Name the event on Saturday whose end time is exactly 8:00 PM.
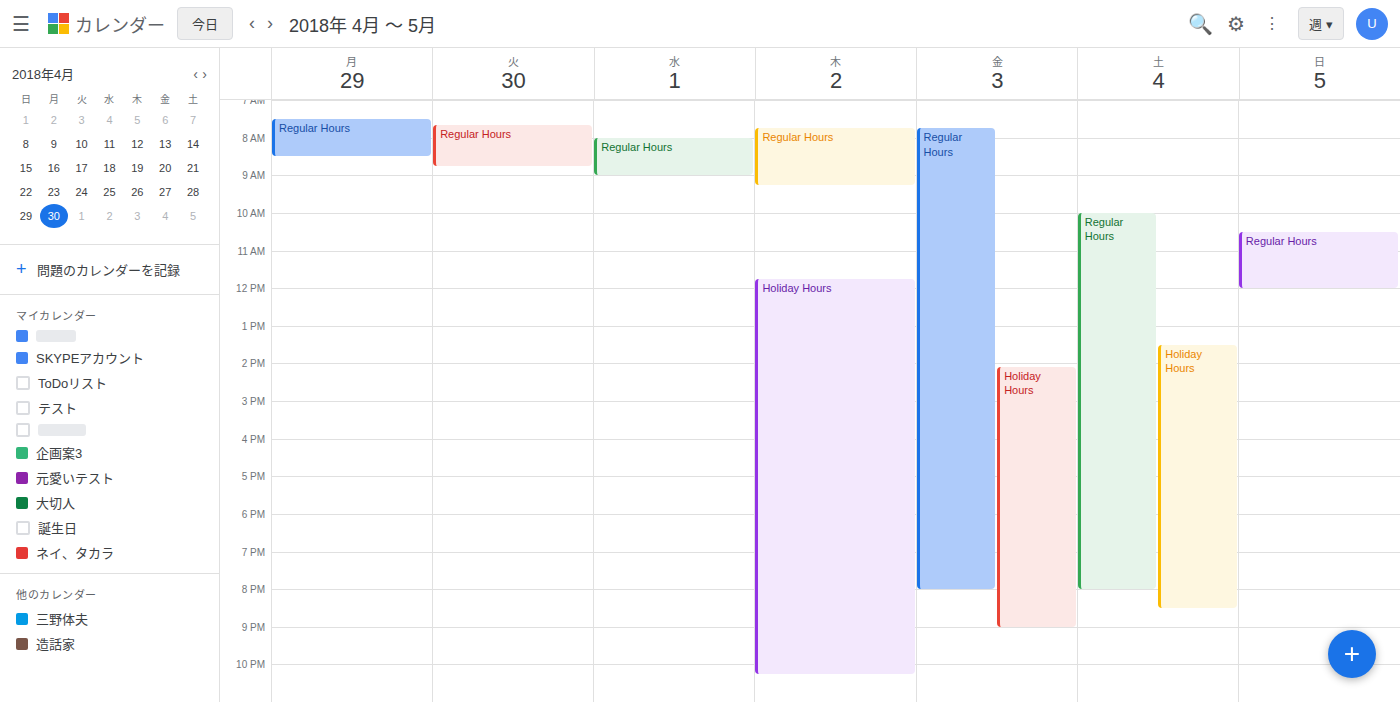
"Regular Hours"